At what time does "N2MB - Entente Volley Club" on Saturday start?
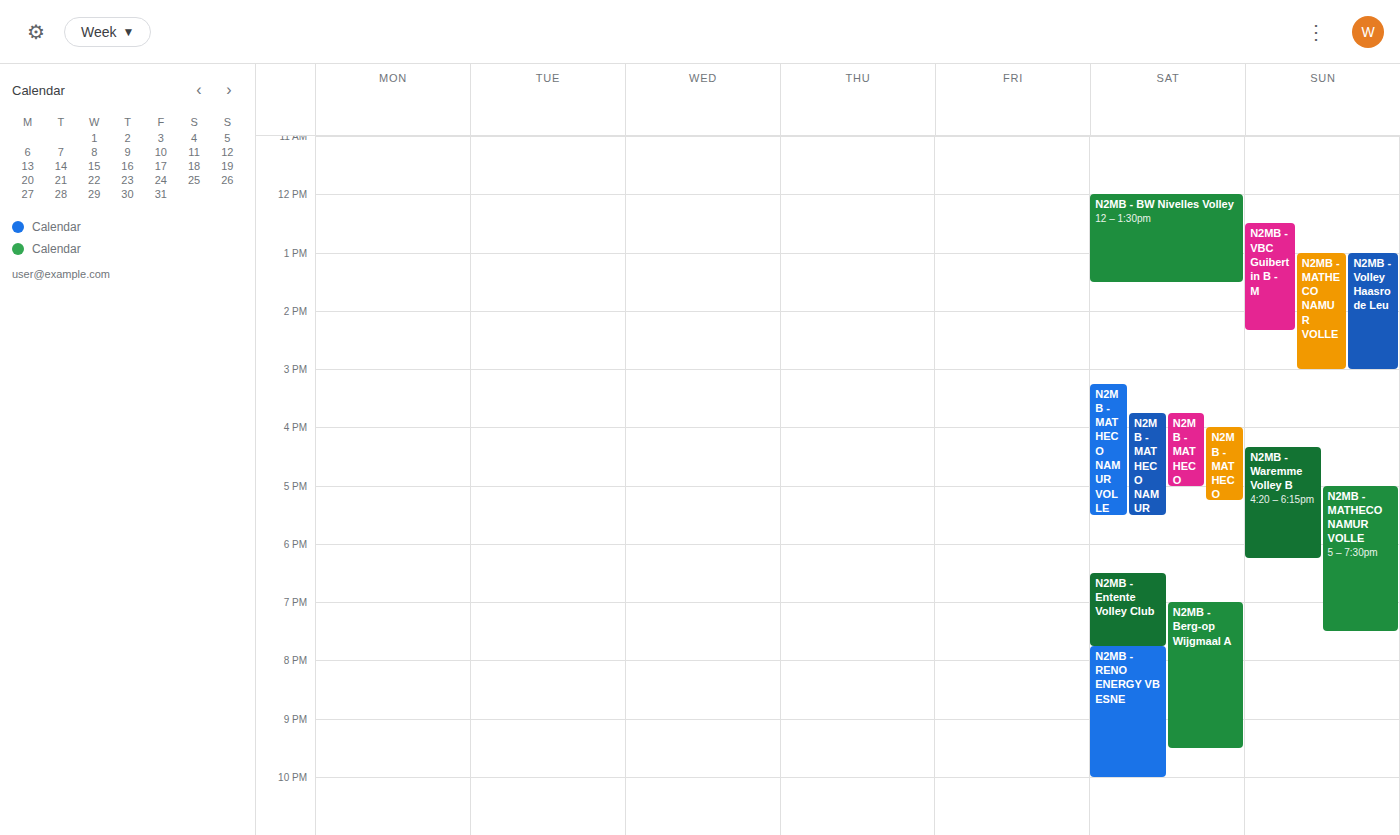
6:30 PM